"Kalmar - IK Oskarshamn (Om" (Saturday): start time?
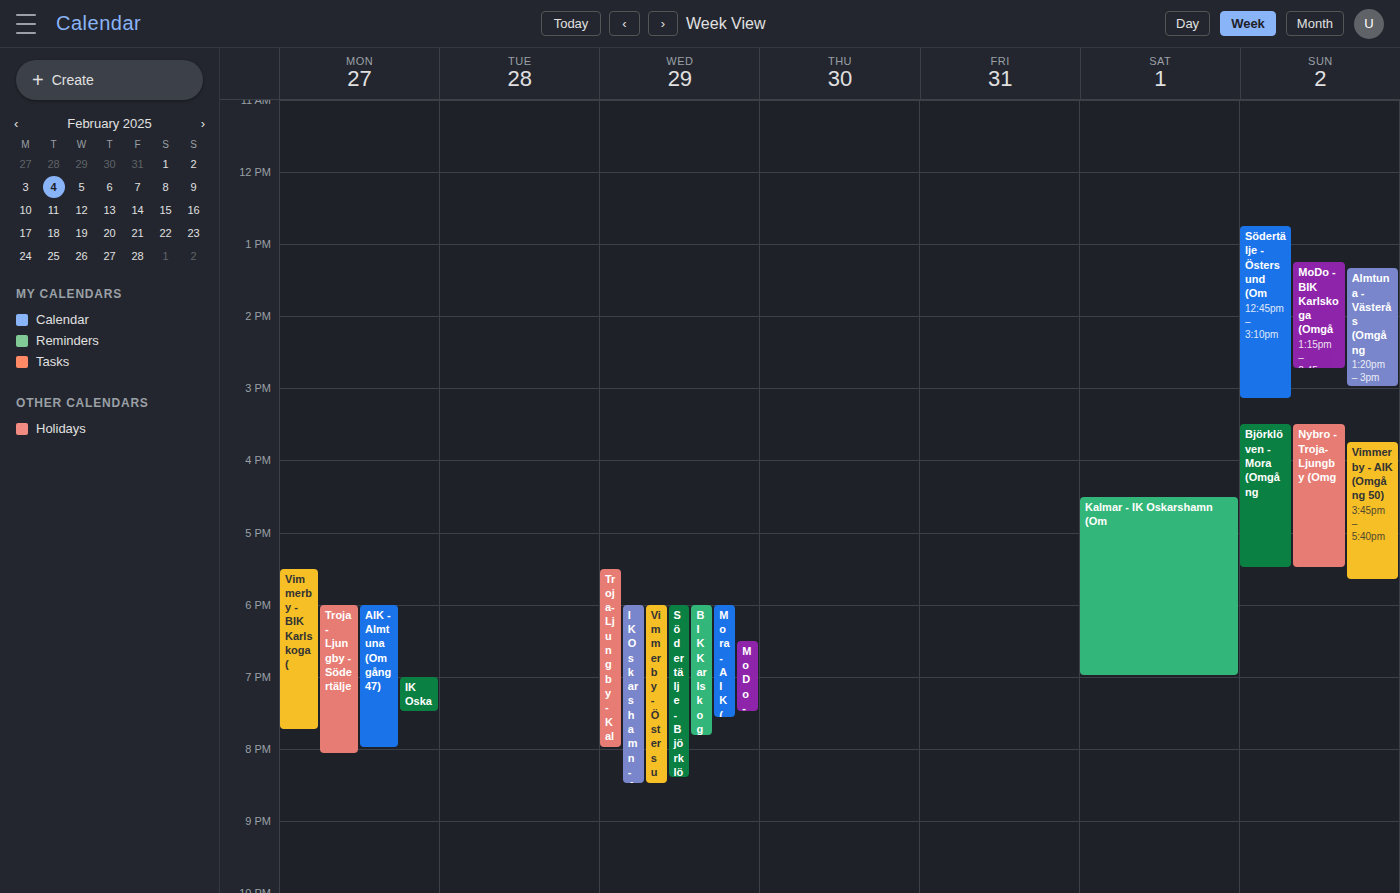
4:30 PM